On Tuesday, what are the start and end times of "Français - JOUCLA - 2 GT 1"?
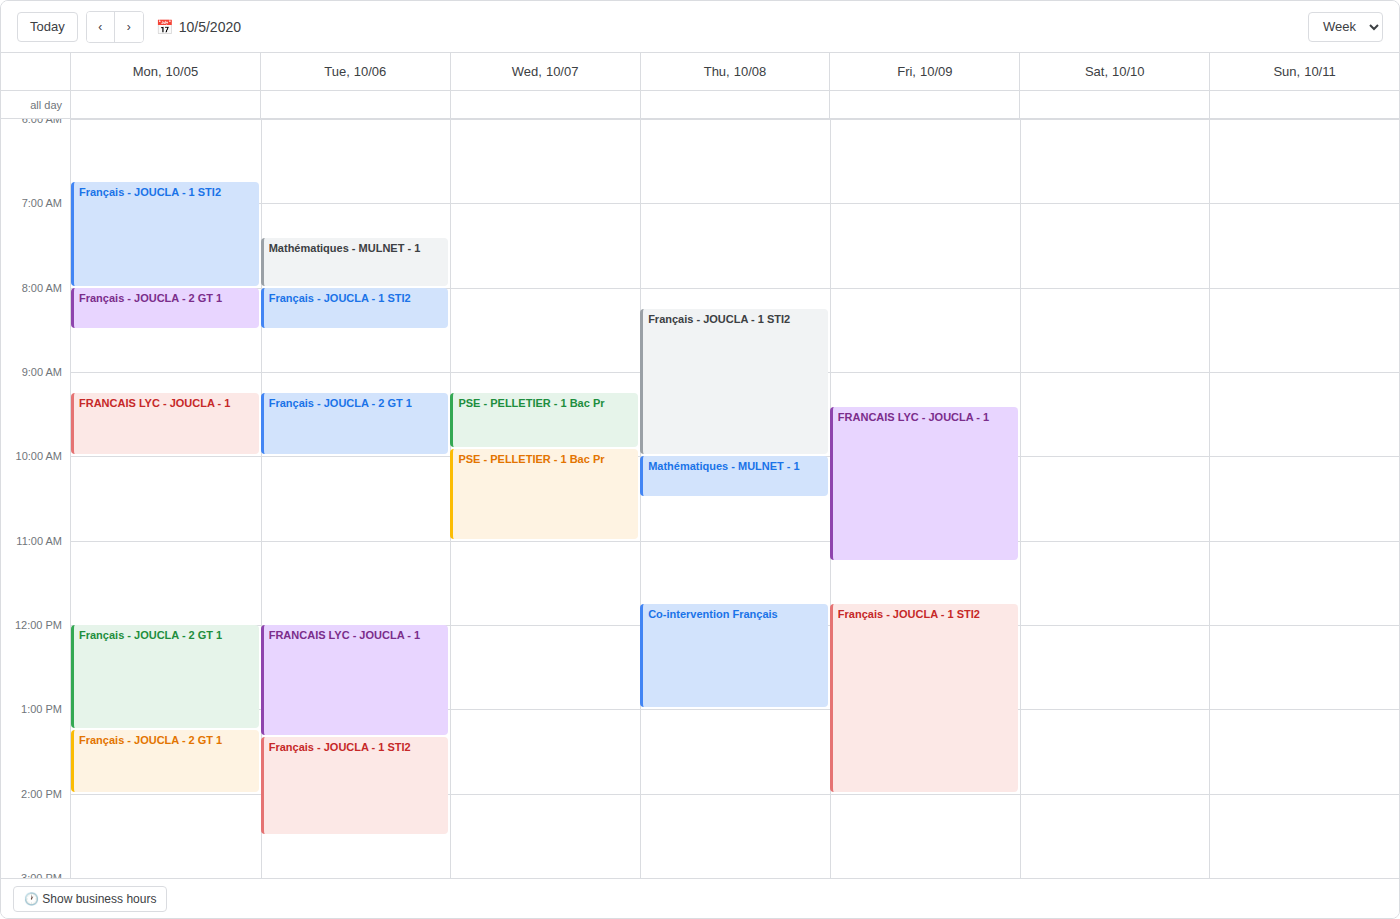
9:15 AM to 10:00 AM